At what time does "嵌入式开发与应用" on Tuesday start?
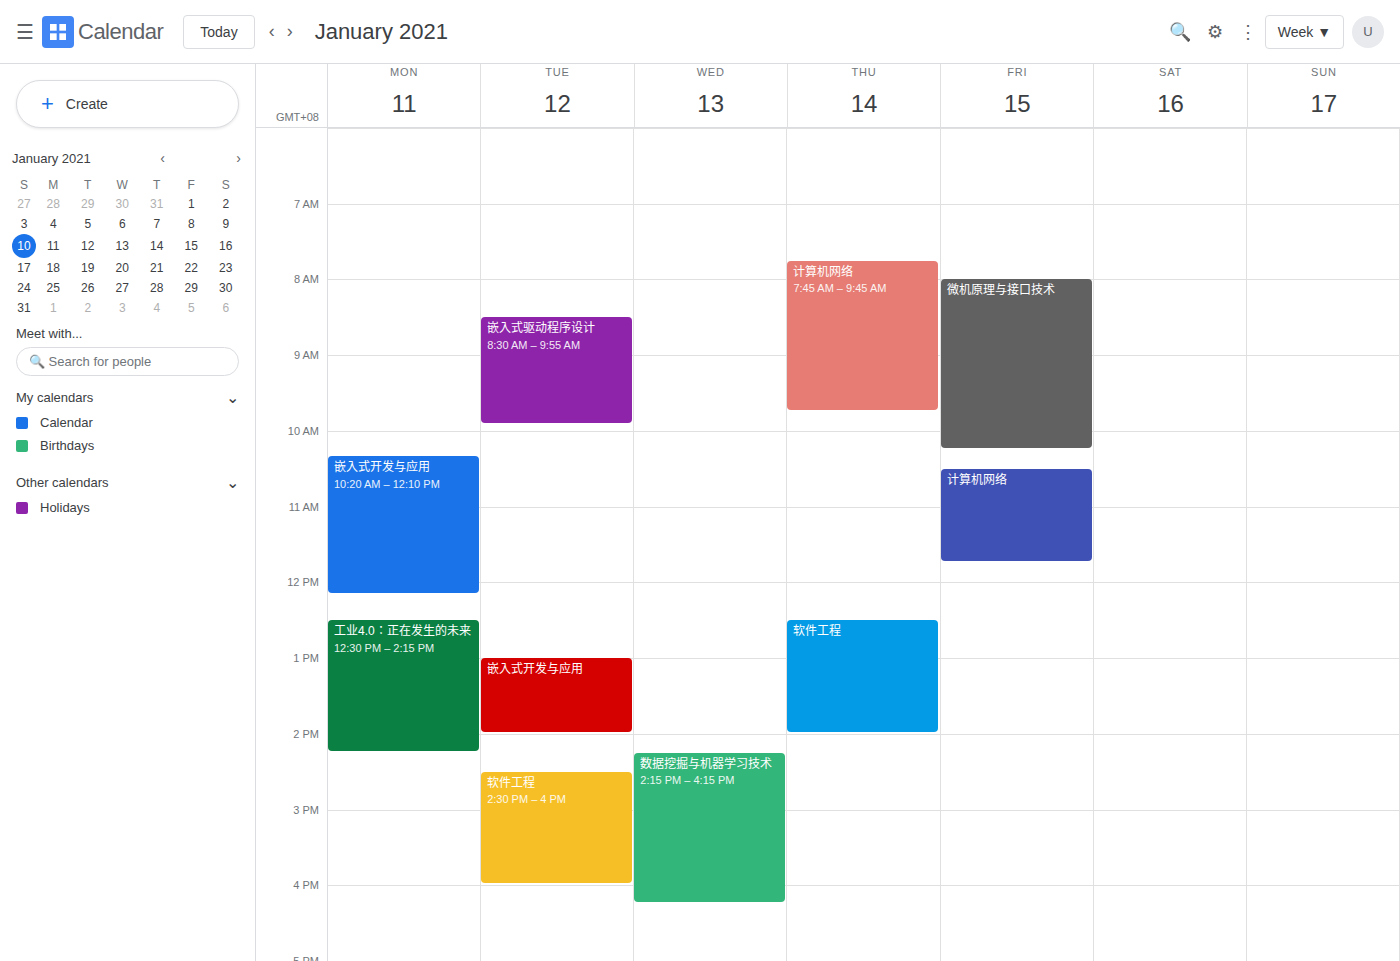
13:00